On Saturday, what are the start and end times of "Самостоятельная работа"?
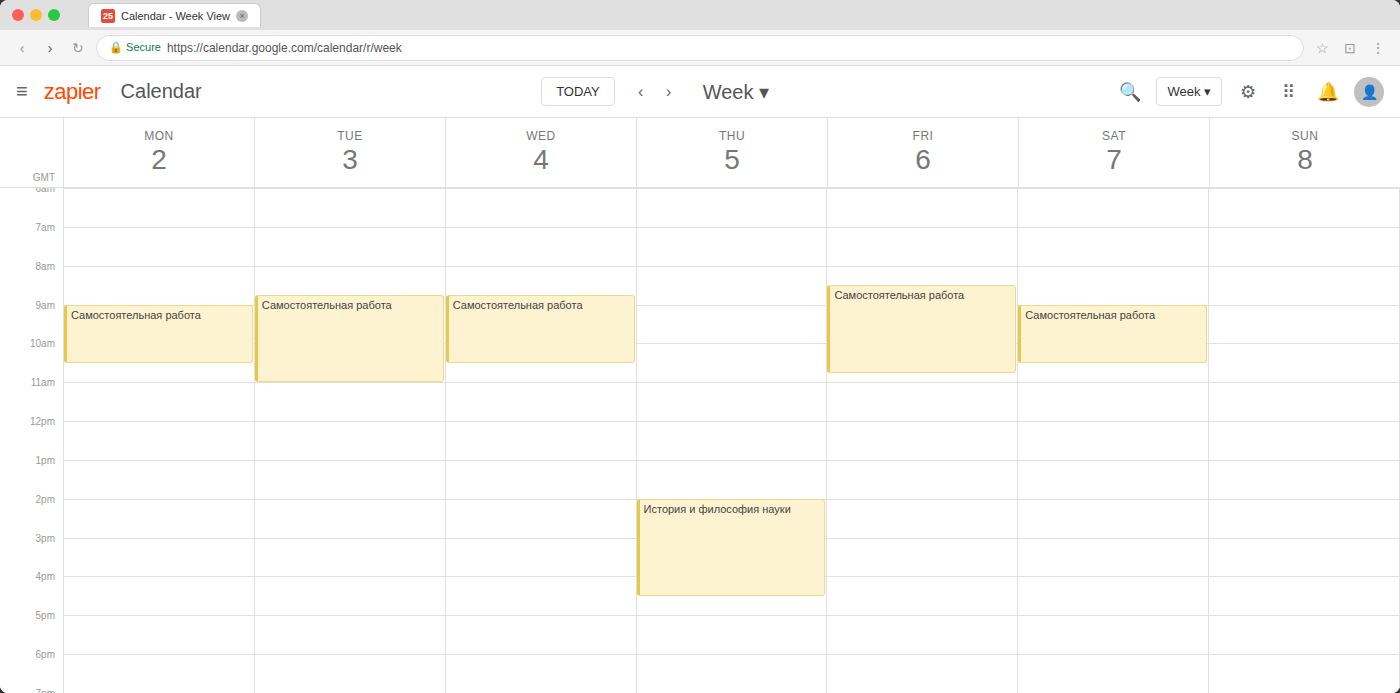
9:00 AM to 10:30 AM